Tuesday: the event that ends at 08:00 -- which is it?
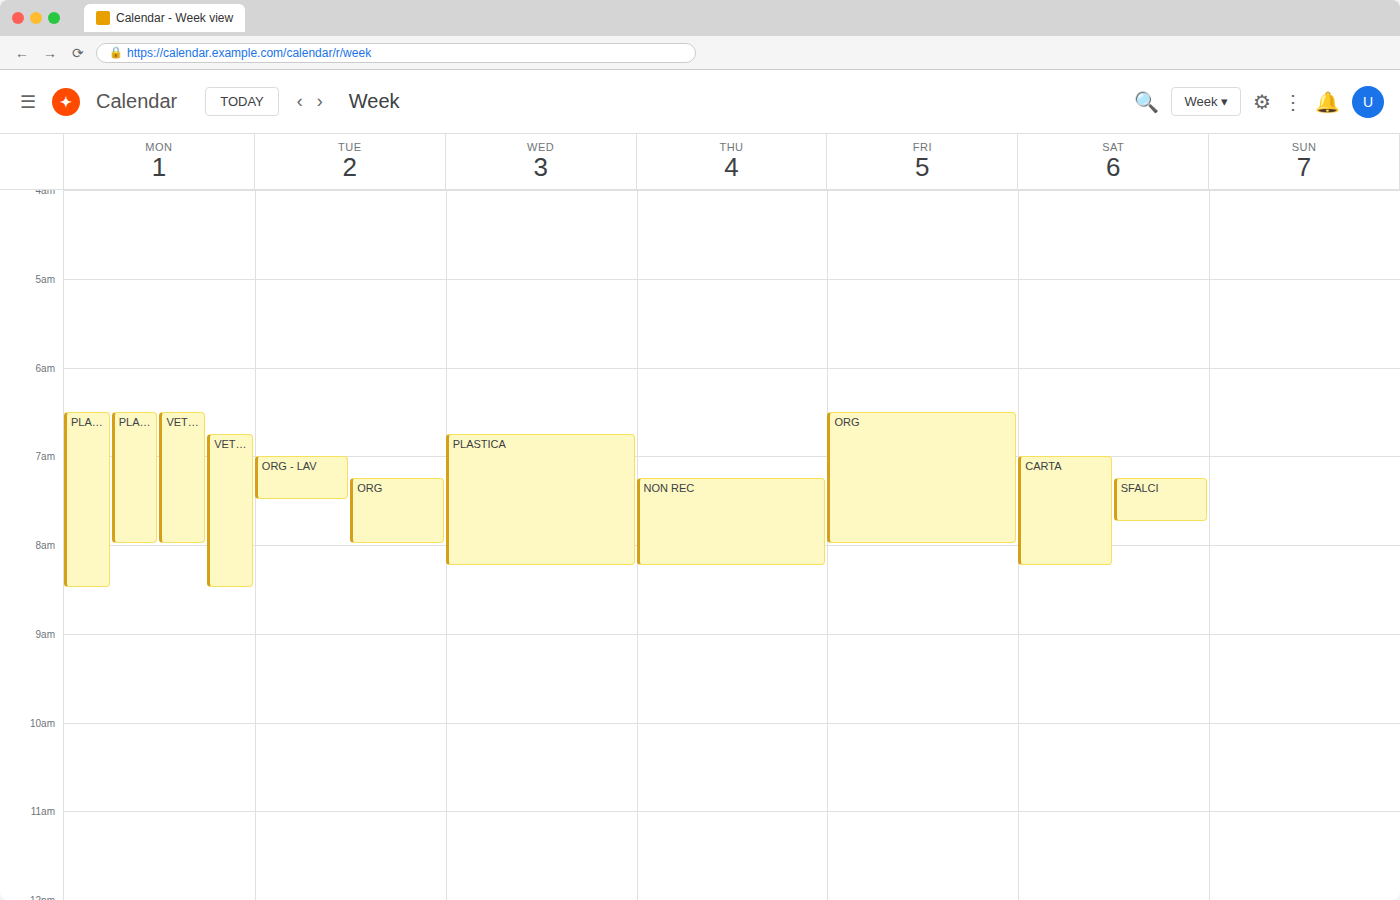
"ORG"